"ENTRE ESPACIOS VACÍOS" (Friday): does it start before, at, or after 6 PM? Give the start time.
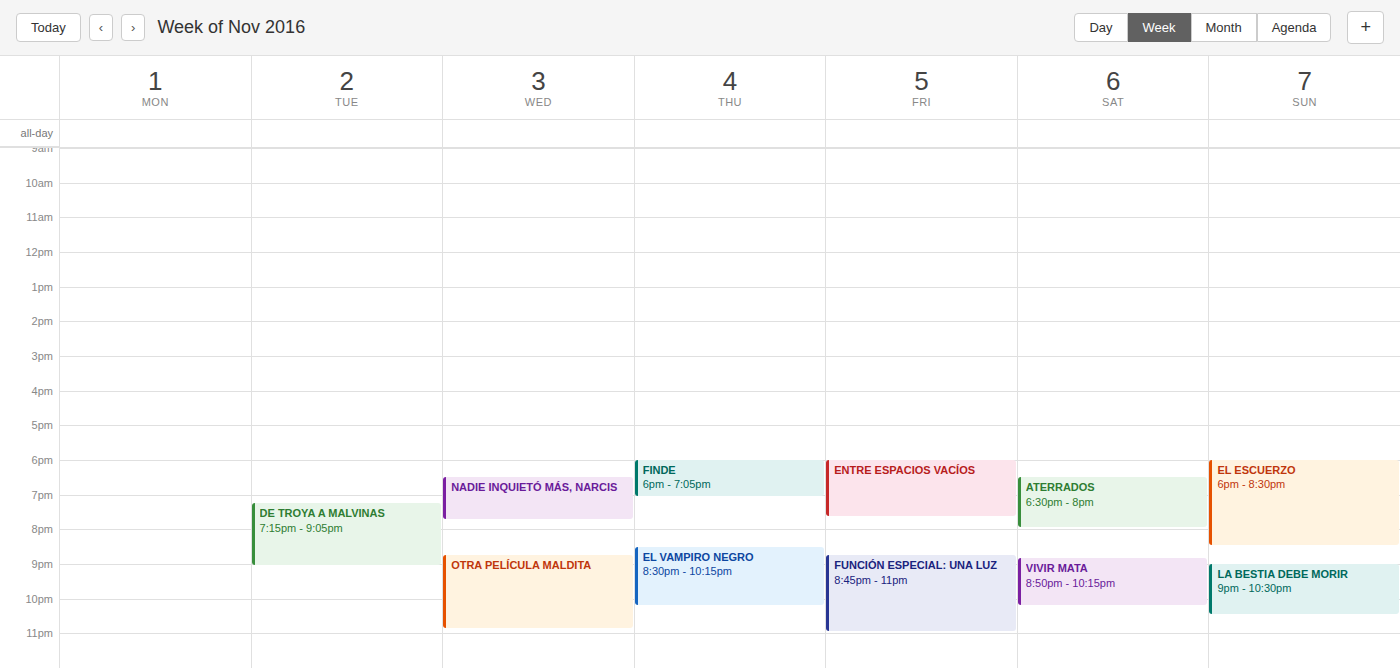
6:00 PM -- exactly at 6 PM, on the 6 PM line.